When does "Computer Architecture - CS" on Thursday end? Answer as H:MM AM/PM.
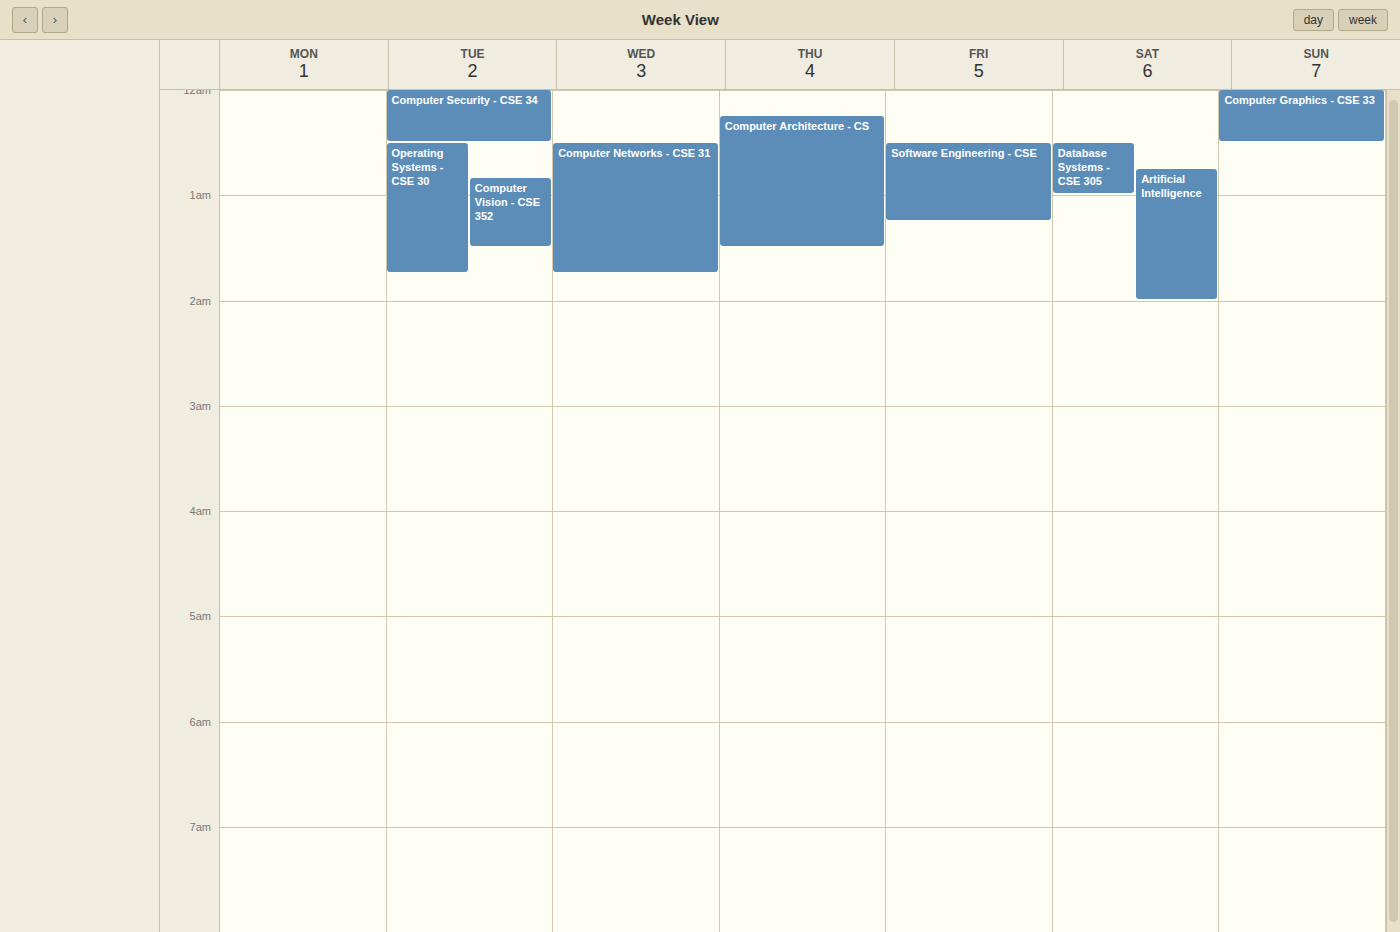
1:30 AM